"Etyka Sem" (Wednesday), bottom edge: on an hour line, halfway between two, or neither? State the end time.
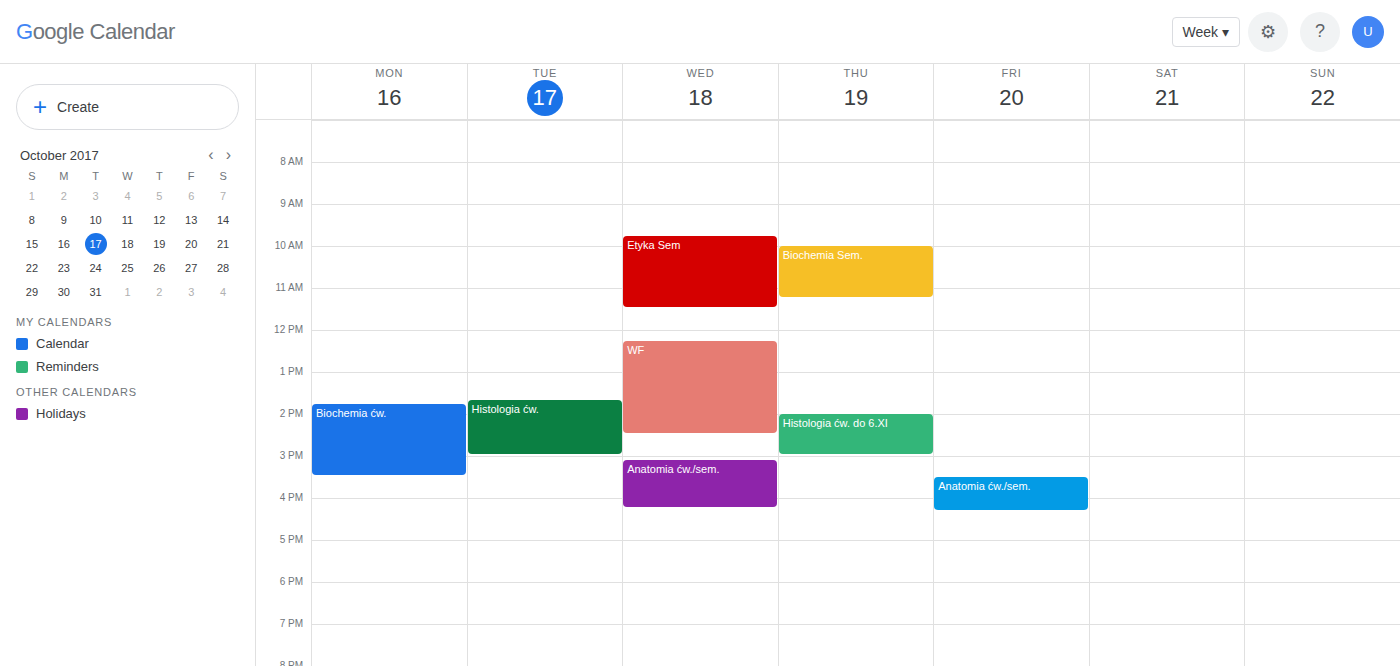
11:30 -- halfway between the 11:00 and 12:00 lines.